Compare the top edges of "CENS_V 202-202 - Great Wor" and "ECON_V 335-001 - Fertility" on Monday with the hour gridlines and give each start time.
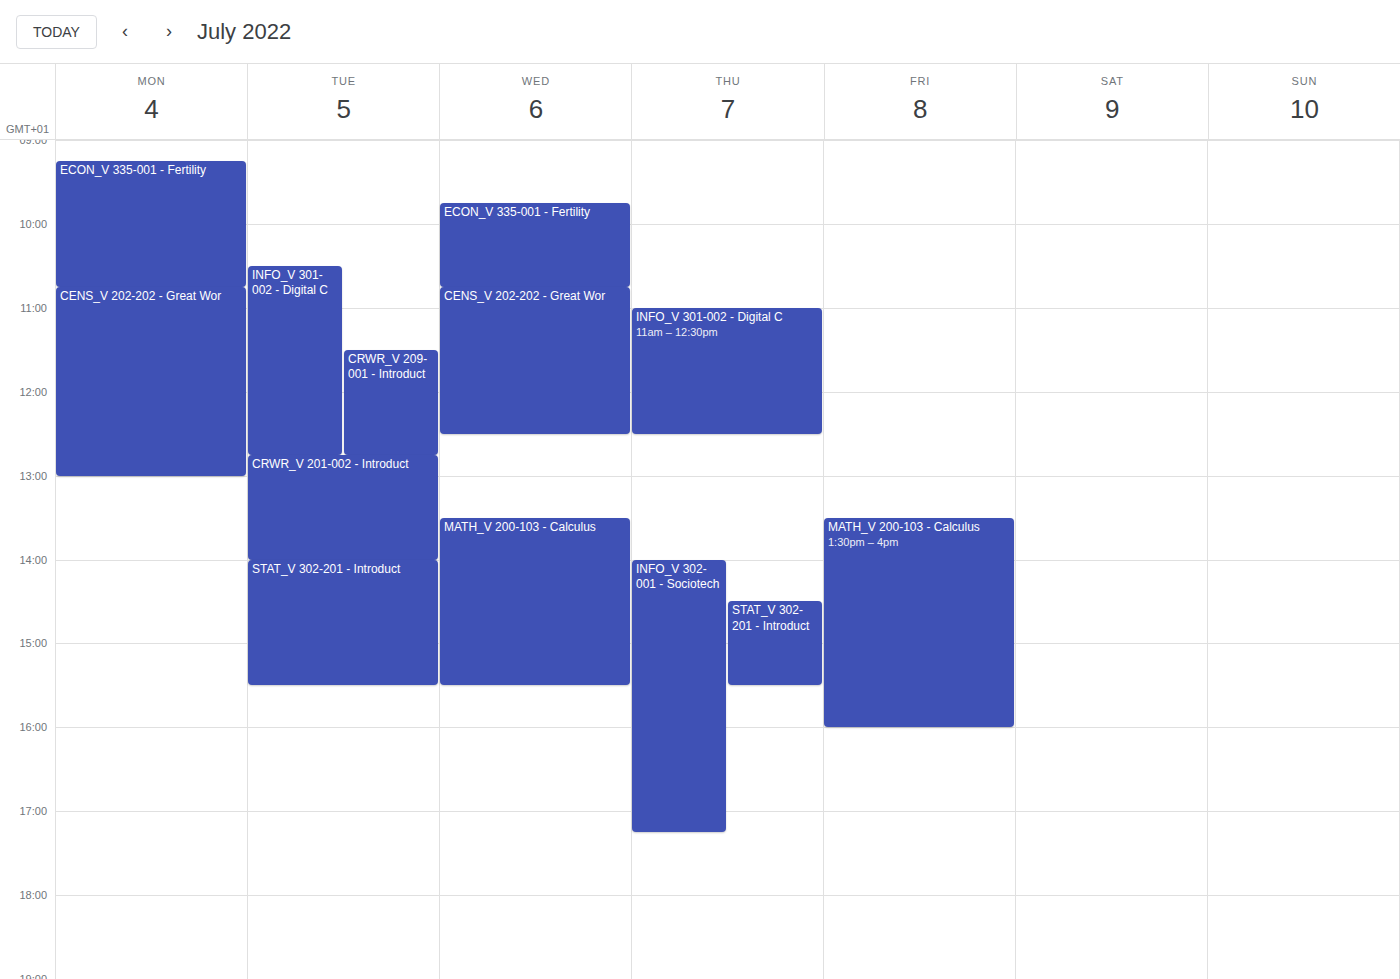
"CENS_V 202-202 - Great Wor": 10:45, neither: three quarters of the way from the 10:00 line to the 11:00 line. "ECON_V 335-001 - Fertility": 09:15, neither: a quarter of the way from the 09:00 line to the 10:00 line.